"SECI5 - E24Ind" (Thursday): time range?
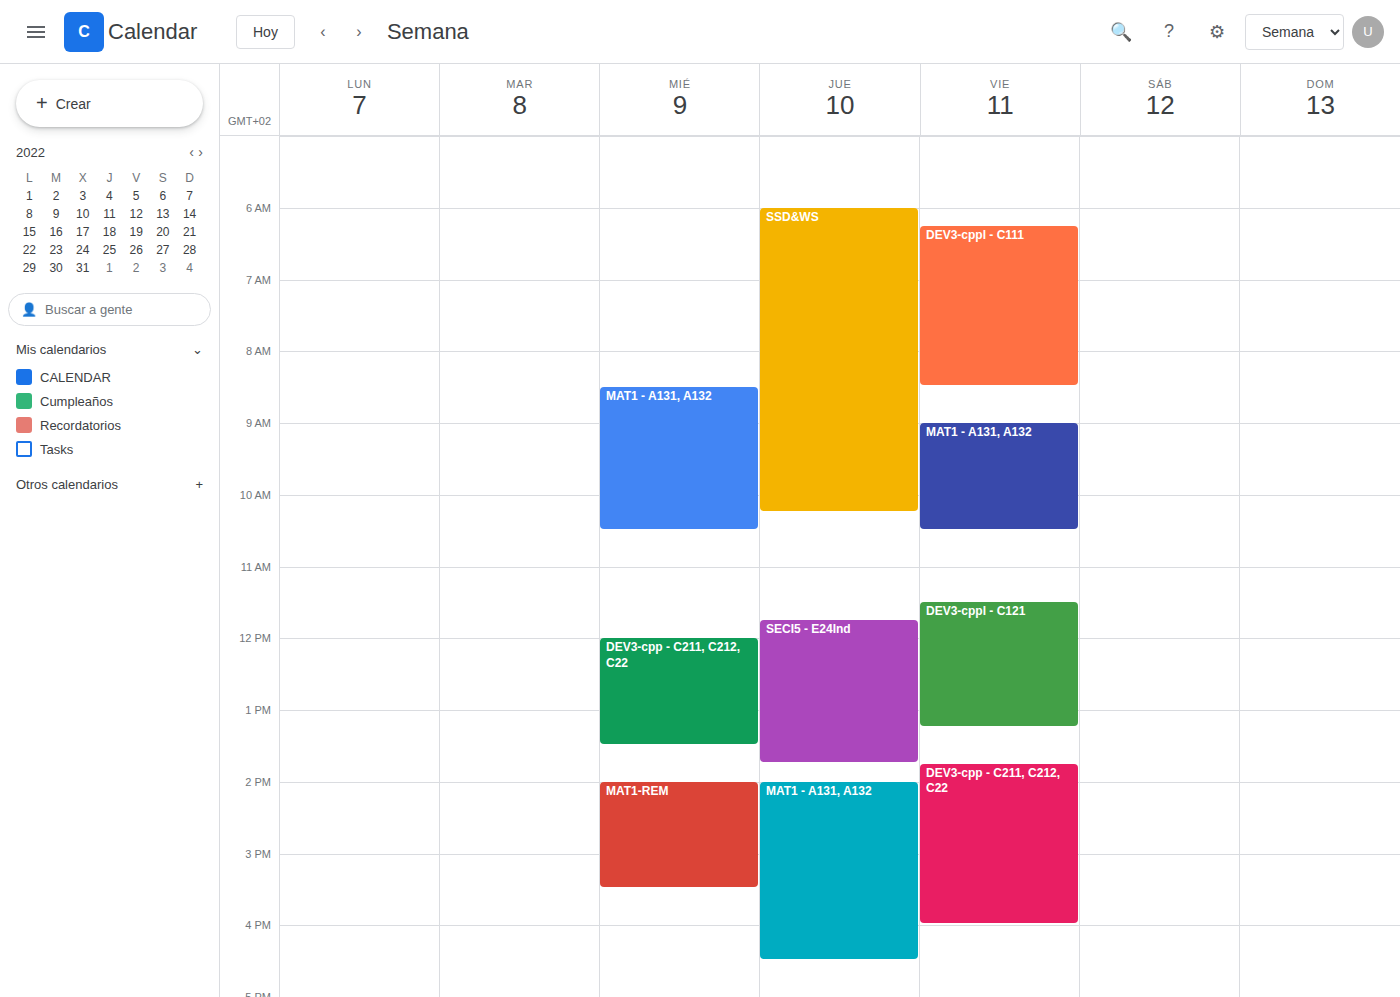
11:45 AM to 1:45 PM